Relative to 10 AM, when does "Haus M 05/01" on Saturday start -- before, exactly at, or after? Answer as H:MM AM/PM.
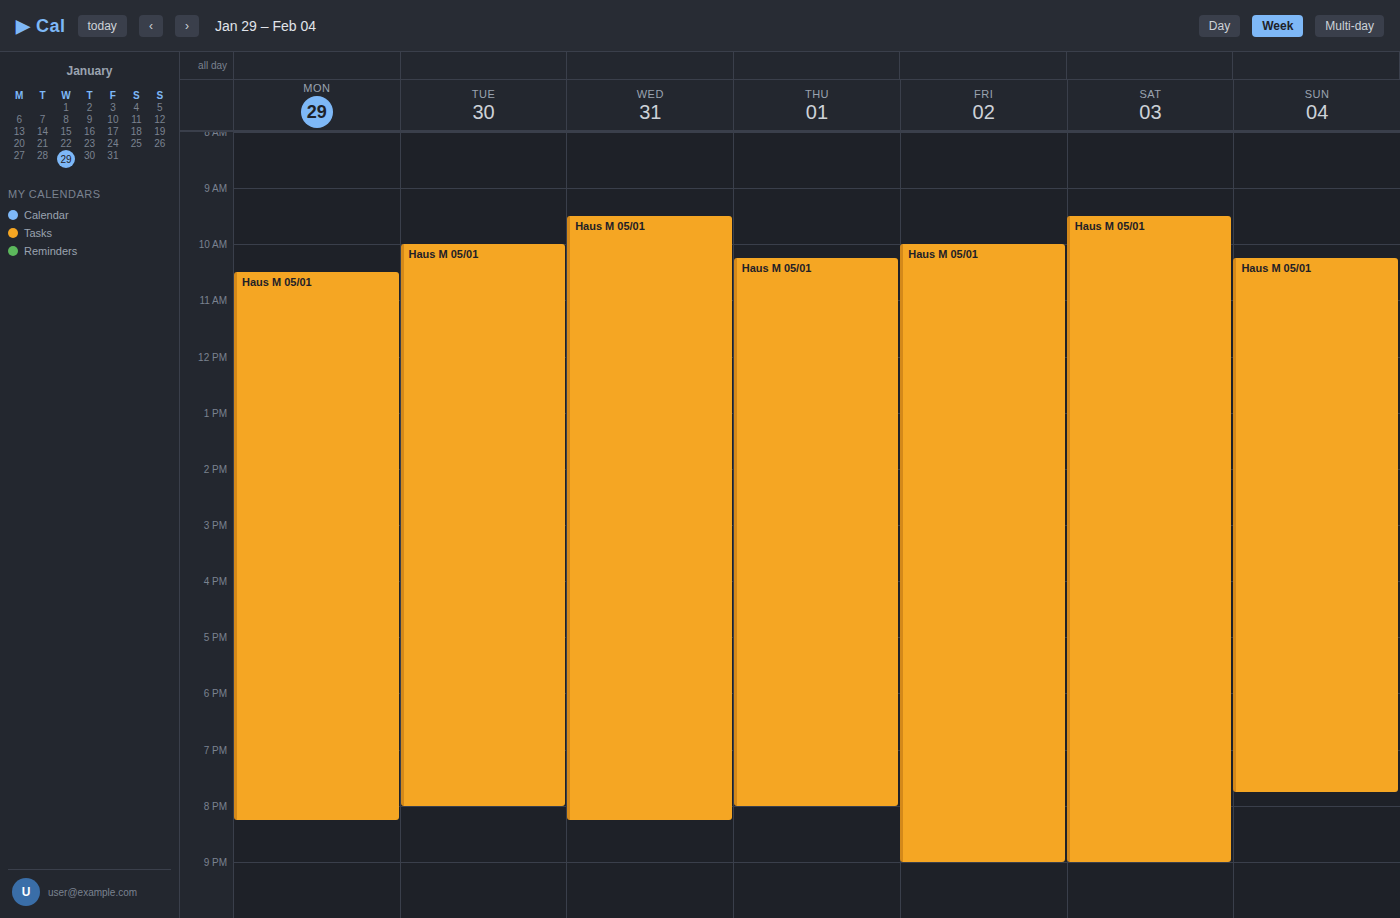
9:30 AM -- before 10 AM, 30 minutes above the 10 AM line.